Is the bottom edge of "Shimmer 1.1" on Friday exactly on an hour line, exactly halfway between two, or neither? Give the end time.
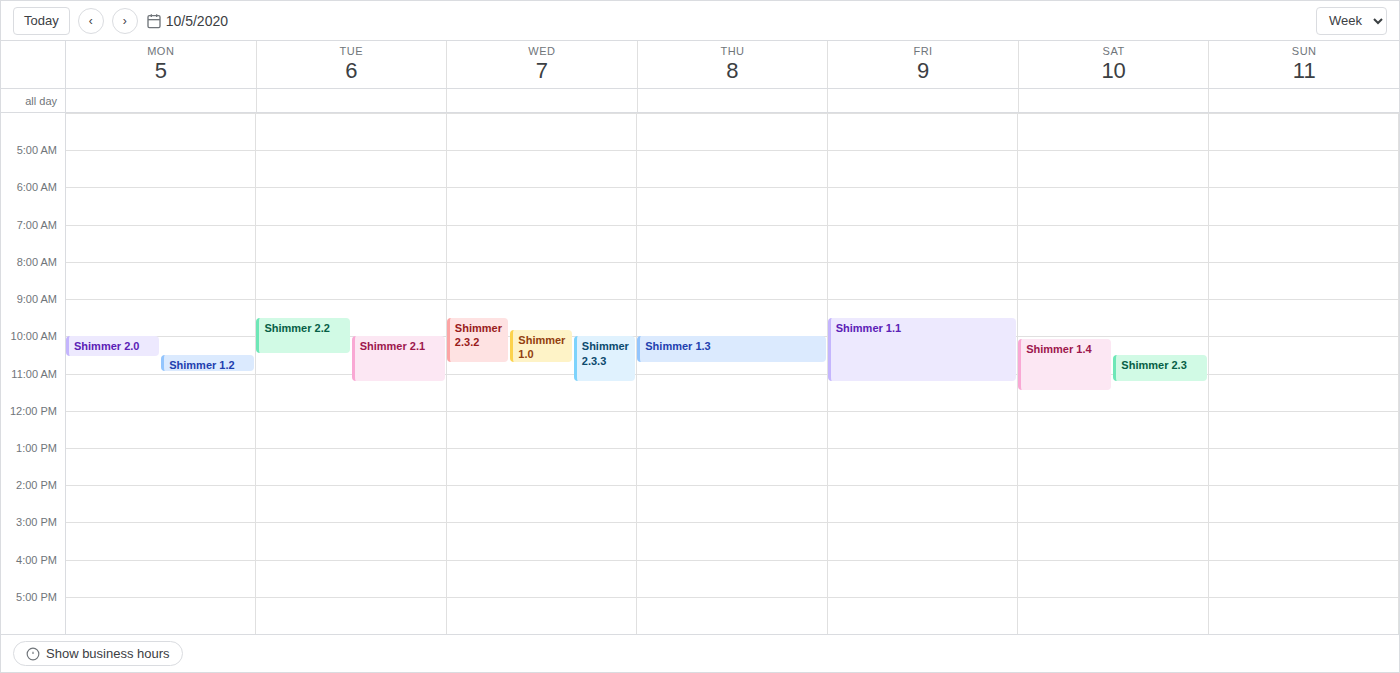
11:15 AM -- neither: a quarter of the way from the 11 AM line to the 12 PM line.